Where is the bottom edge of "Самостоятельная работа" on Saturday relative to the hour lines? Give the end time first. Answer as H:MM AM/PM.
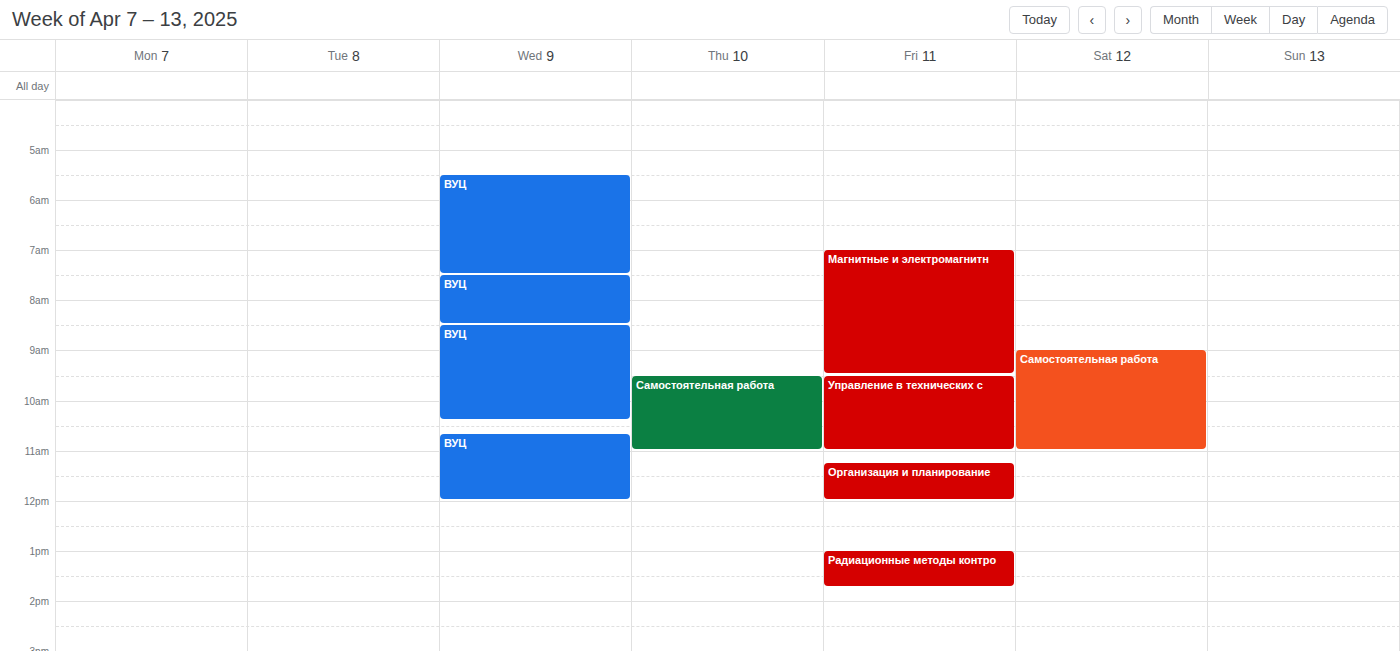
11:00 AM -- exactly on the 11 AM line.